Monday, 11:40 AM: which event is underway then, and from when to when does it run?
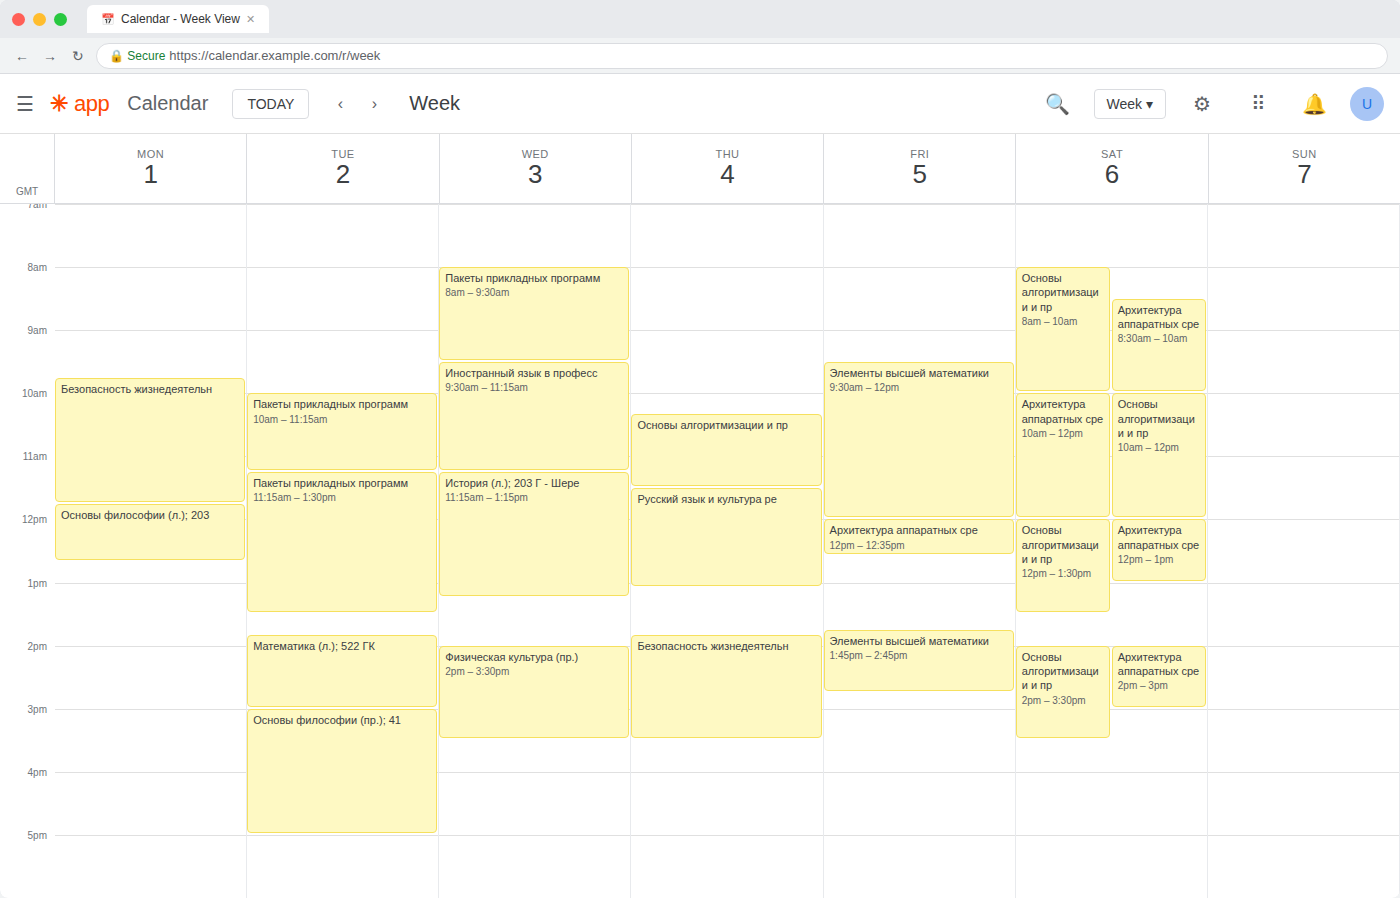
"Безопасность жизнедеятельн", 9:45 AM to 11:45 AM